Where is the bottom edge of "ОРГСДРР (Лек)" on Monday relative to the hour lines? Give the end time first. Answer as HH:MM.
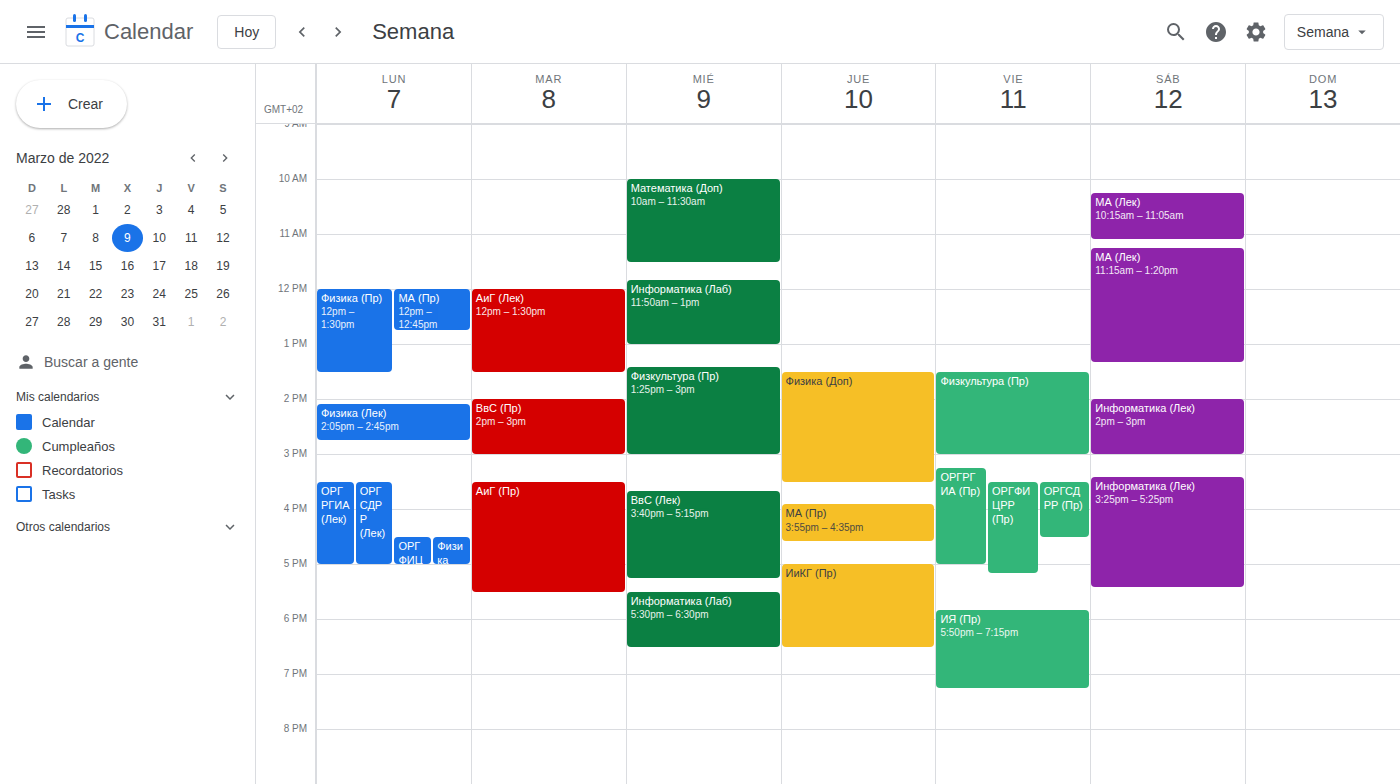
17:00 -- exactly on the 17:00 line.